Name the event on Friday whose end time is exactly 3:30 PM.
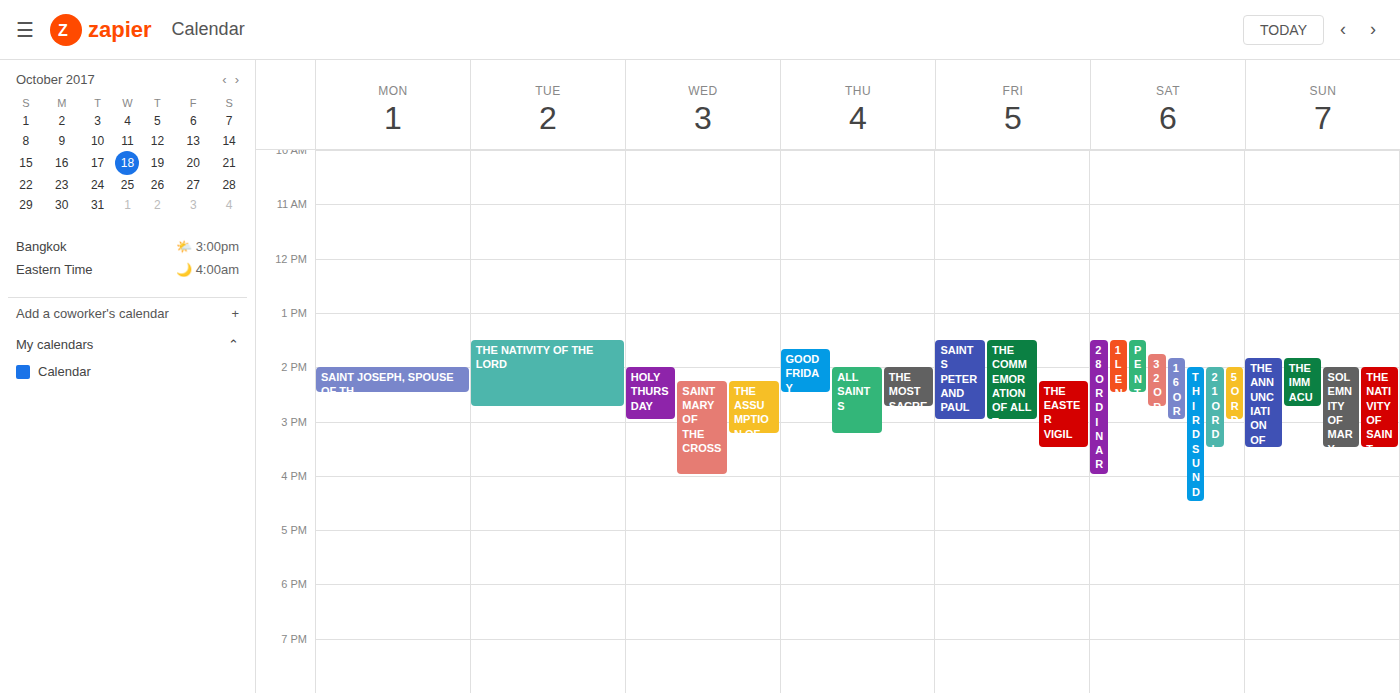
"THE EASTER VIGIL"